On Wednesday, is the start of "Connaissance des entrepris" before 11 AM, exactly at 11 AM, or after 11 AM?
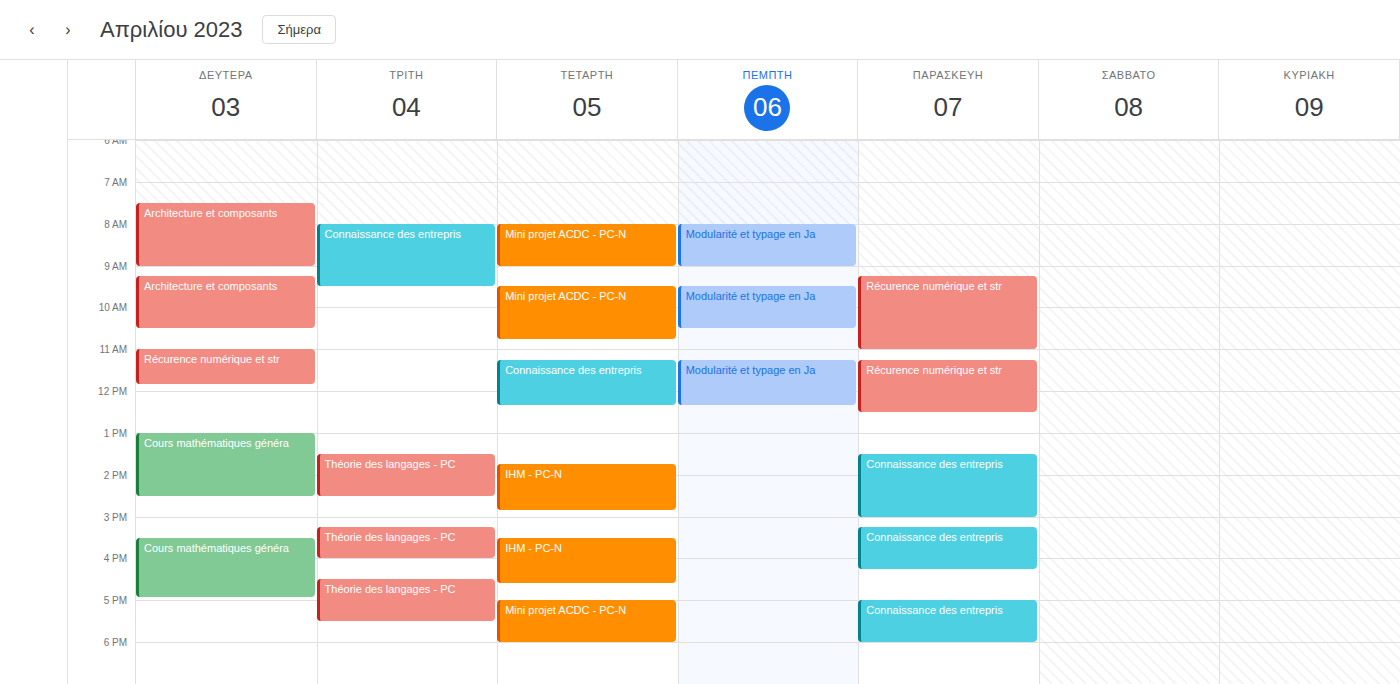
11:15 AM -- after 11 AM, 15 minutes below the 11 AM line.